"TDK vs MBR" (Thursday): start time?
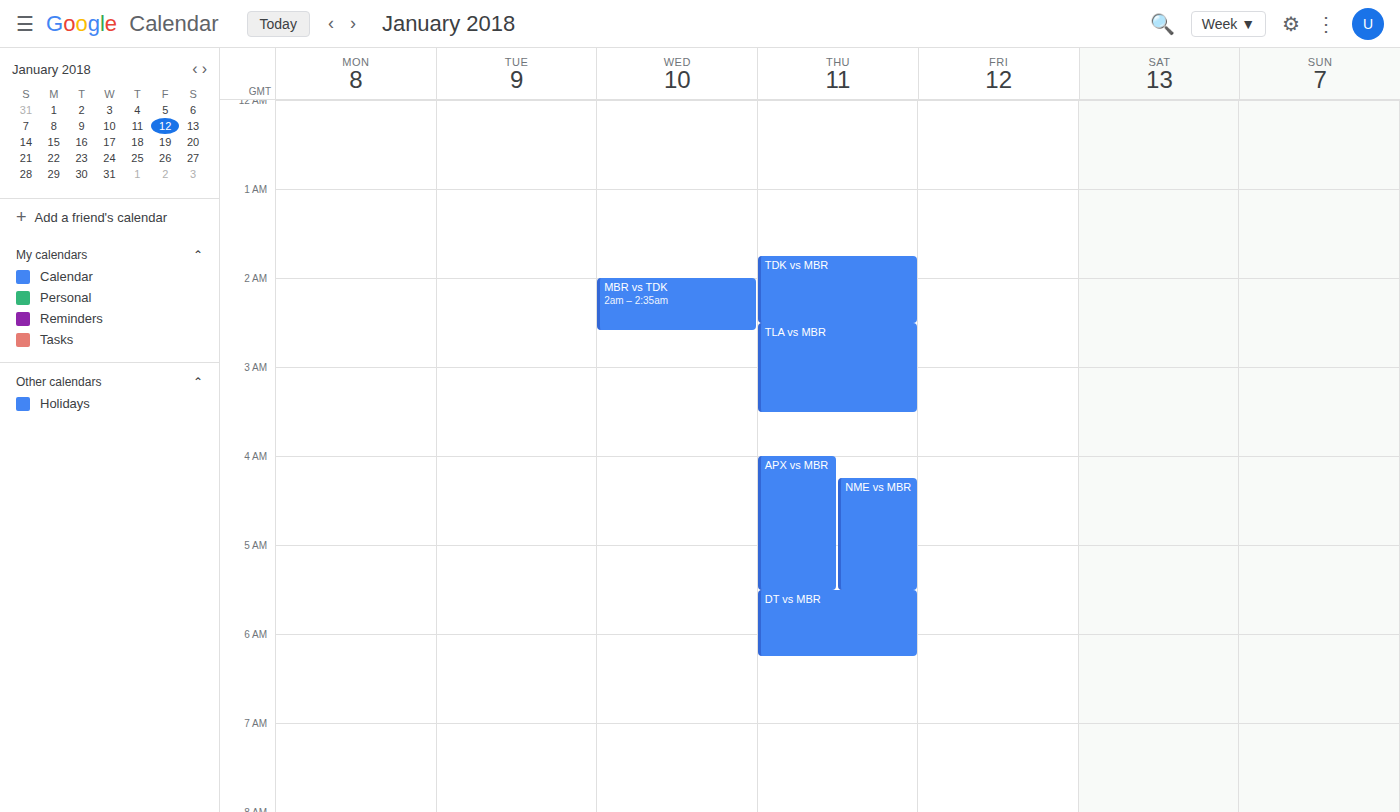
1:45 AM